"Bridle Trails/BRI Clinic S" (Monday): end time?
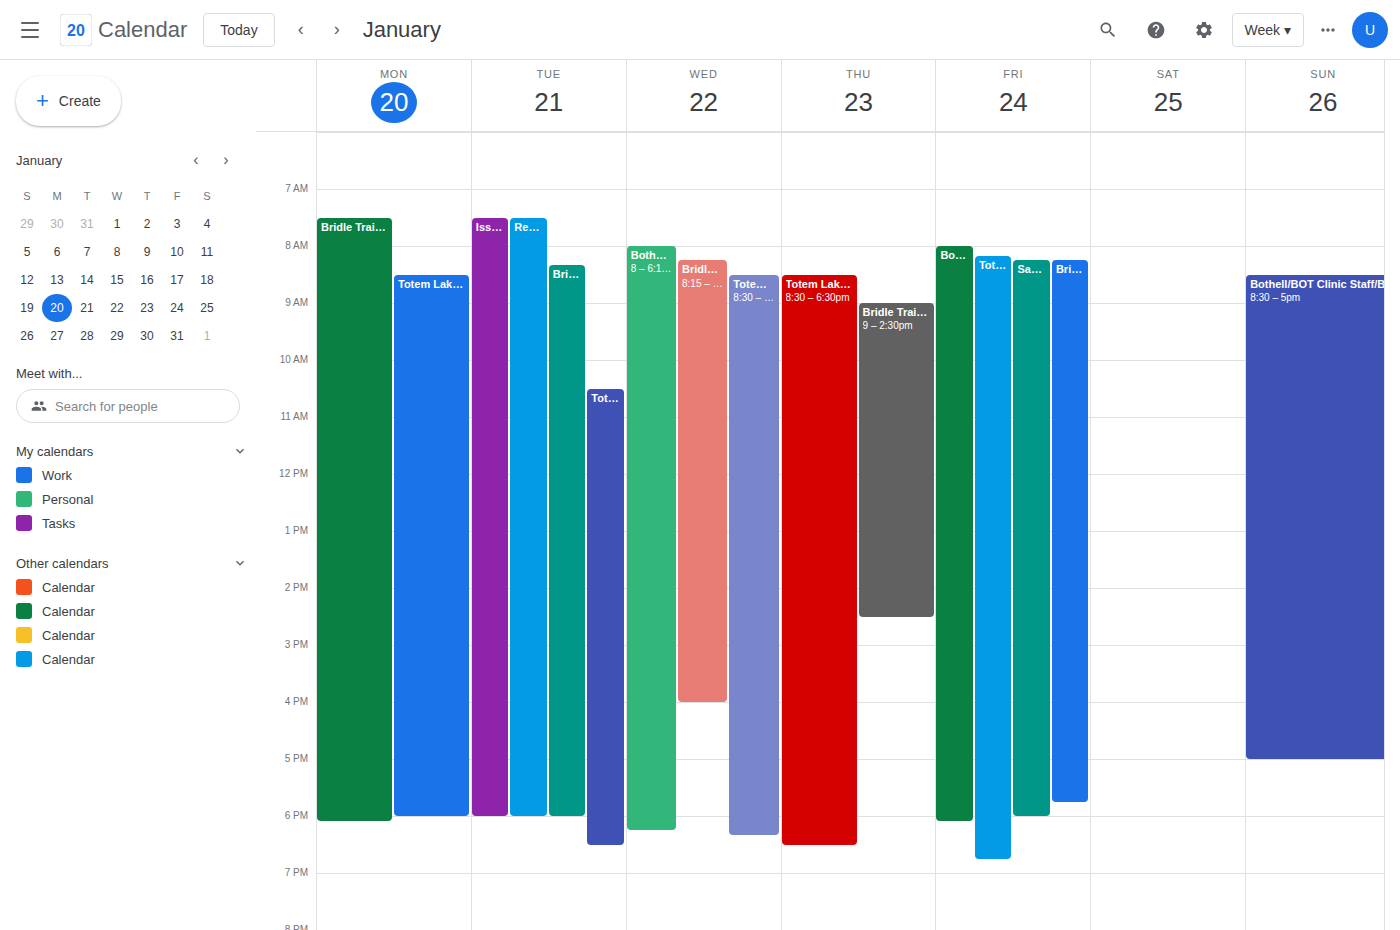
6:05 PM